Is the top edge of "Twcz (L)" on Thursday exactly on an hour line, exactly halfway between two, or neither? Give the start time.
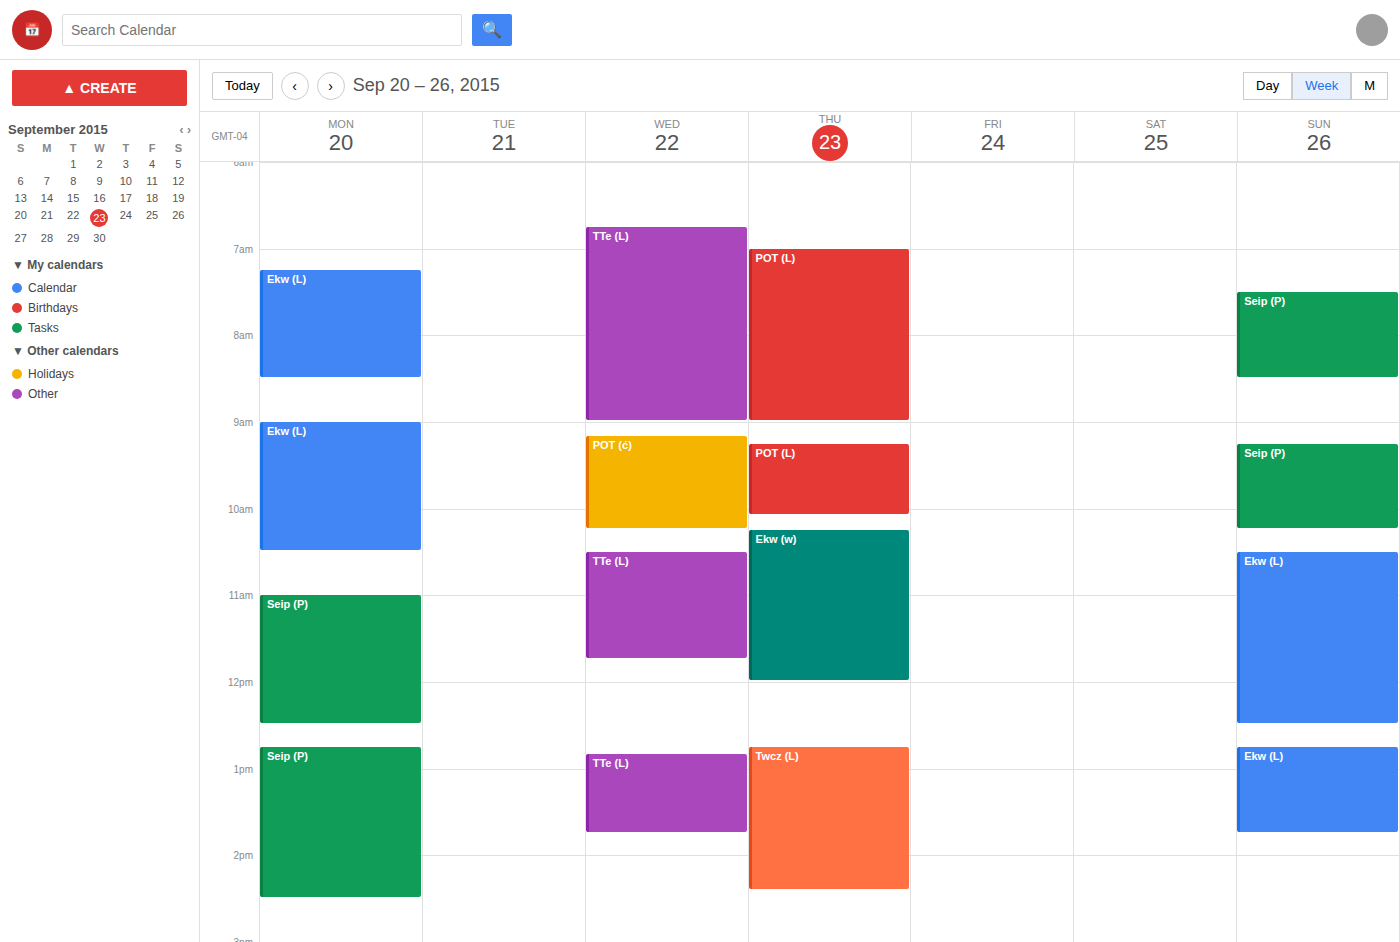
12:45 PM -- neither: three quarters of the way from the 12 PM line to the 1 PM line.